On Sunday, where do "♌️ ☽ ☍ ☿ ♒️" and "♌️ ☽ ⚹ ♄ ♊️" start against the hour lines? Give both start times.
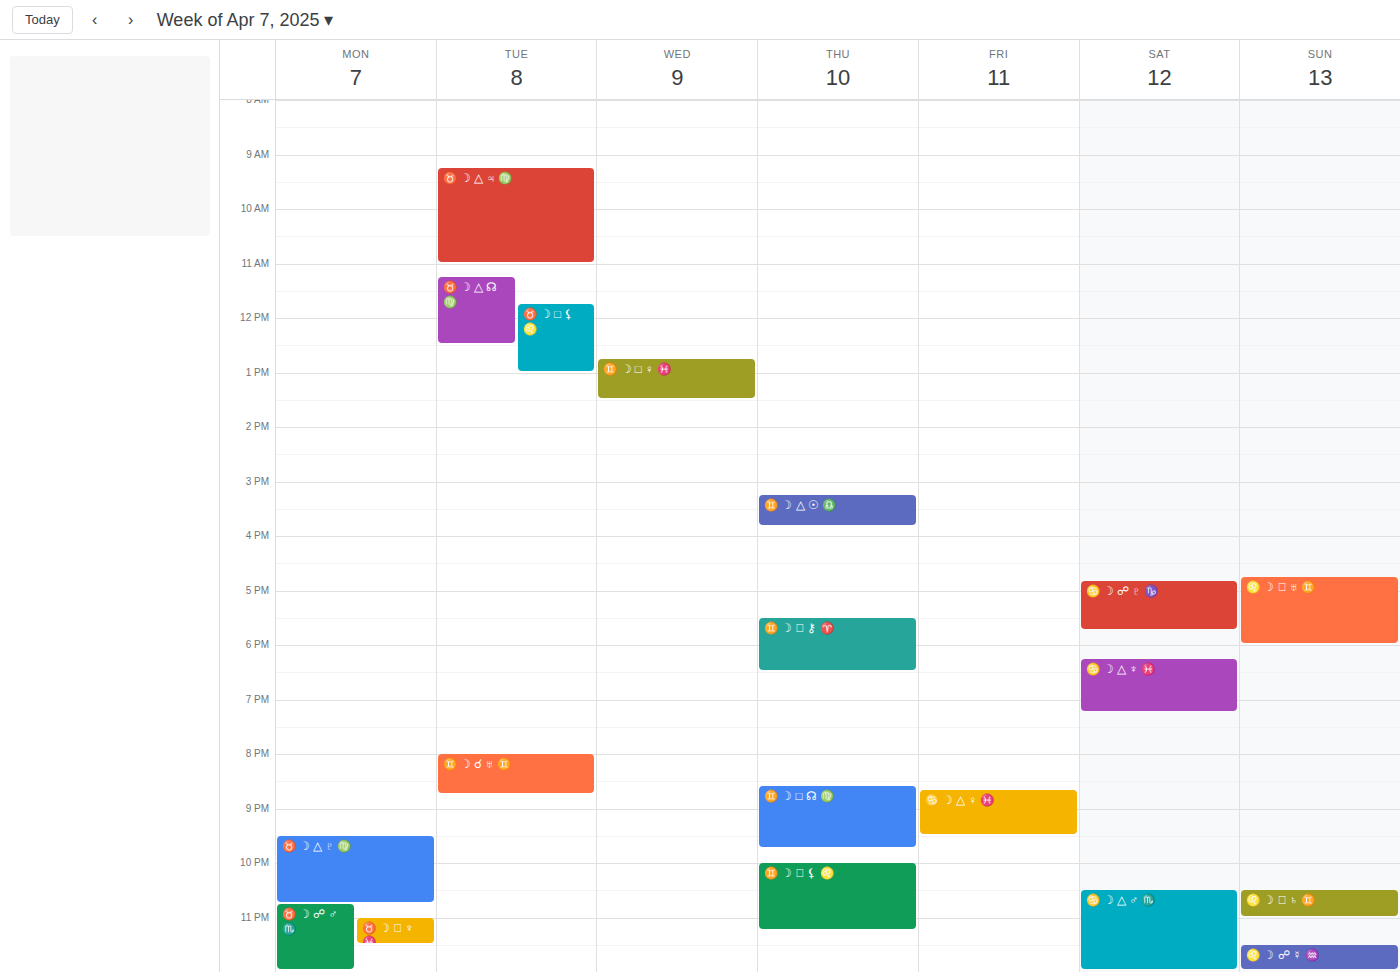
"♌️ ☽ ☍ ☿ ♒️": 23:30, halfway between the 23:00 and 24:00 lines. "♌️ ☽ ⚹ ♄ ♊️": 22:30, halfway between the 22:00 and 23:00 lines.